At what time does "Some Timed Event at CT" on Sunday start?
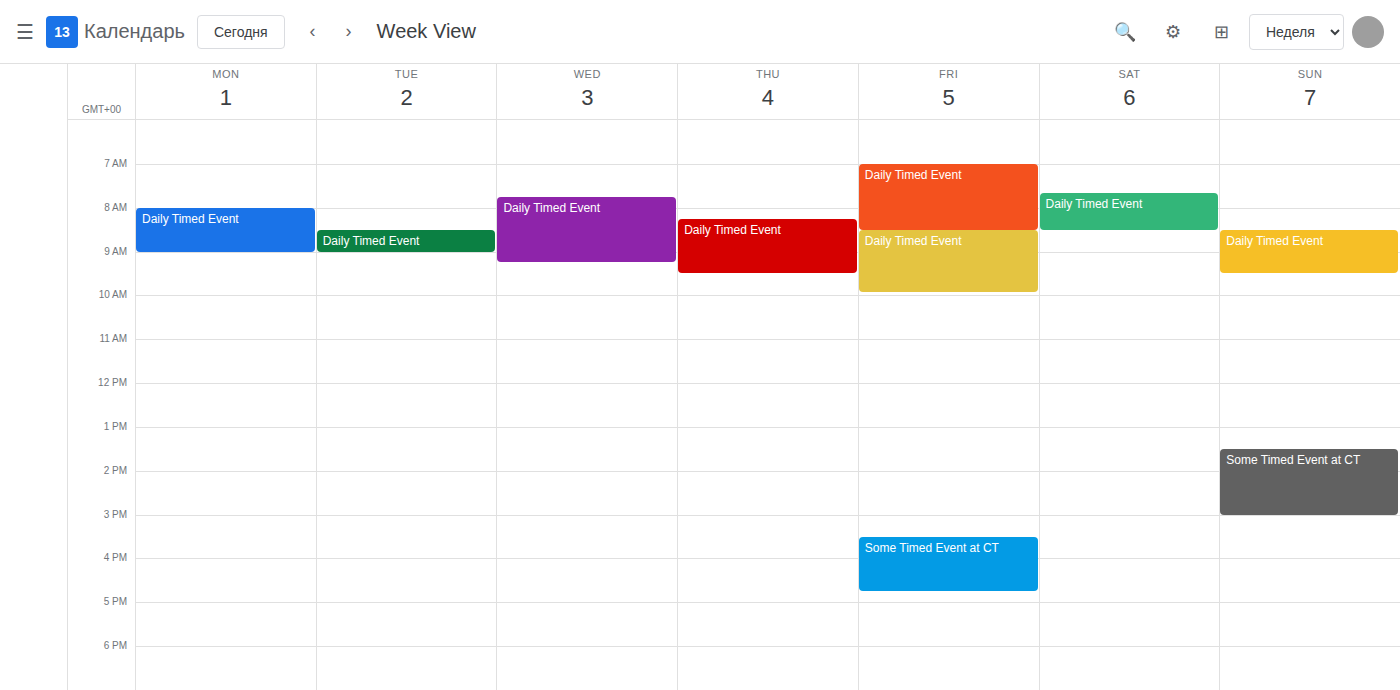
1:30 PM